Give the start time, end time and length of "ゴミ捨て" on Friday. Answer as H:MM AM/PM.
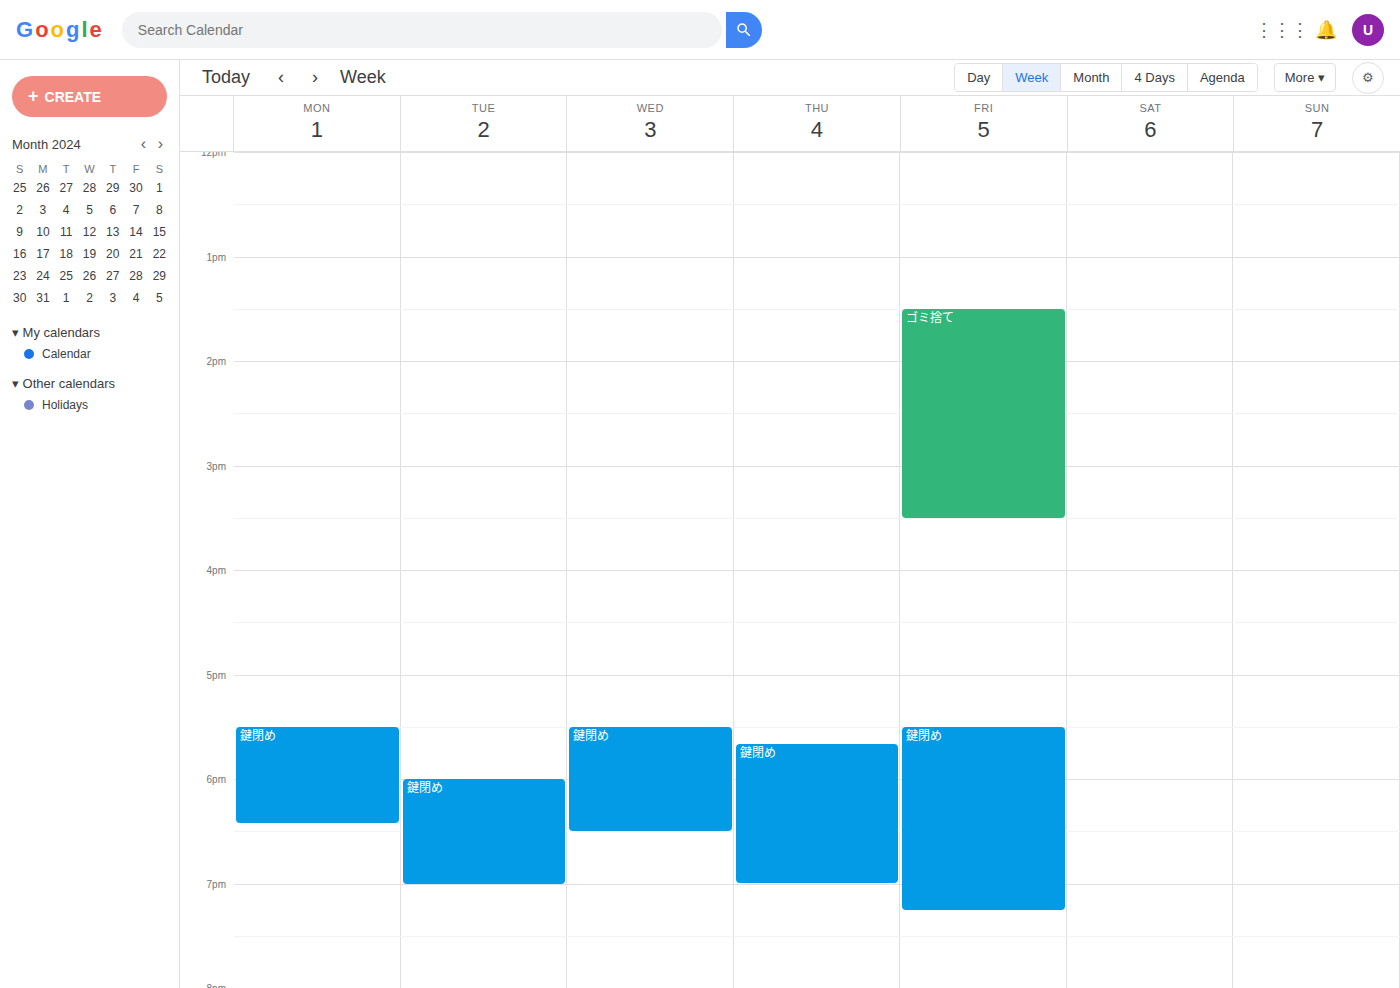
1:30 PM to 3:30 PM, 2 hours